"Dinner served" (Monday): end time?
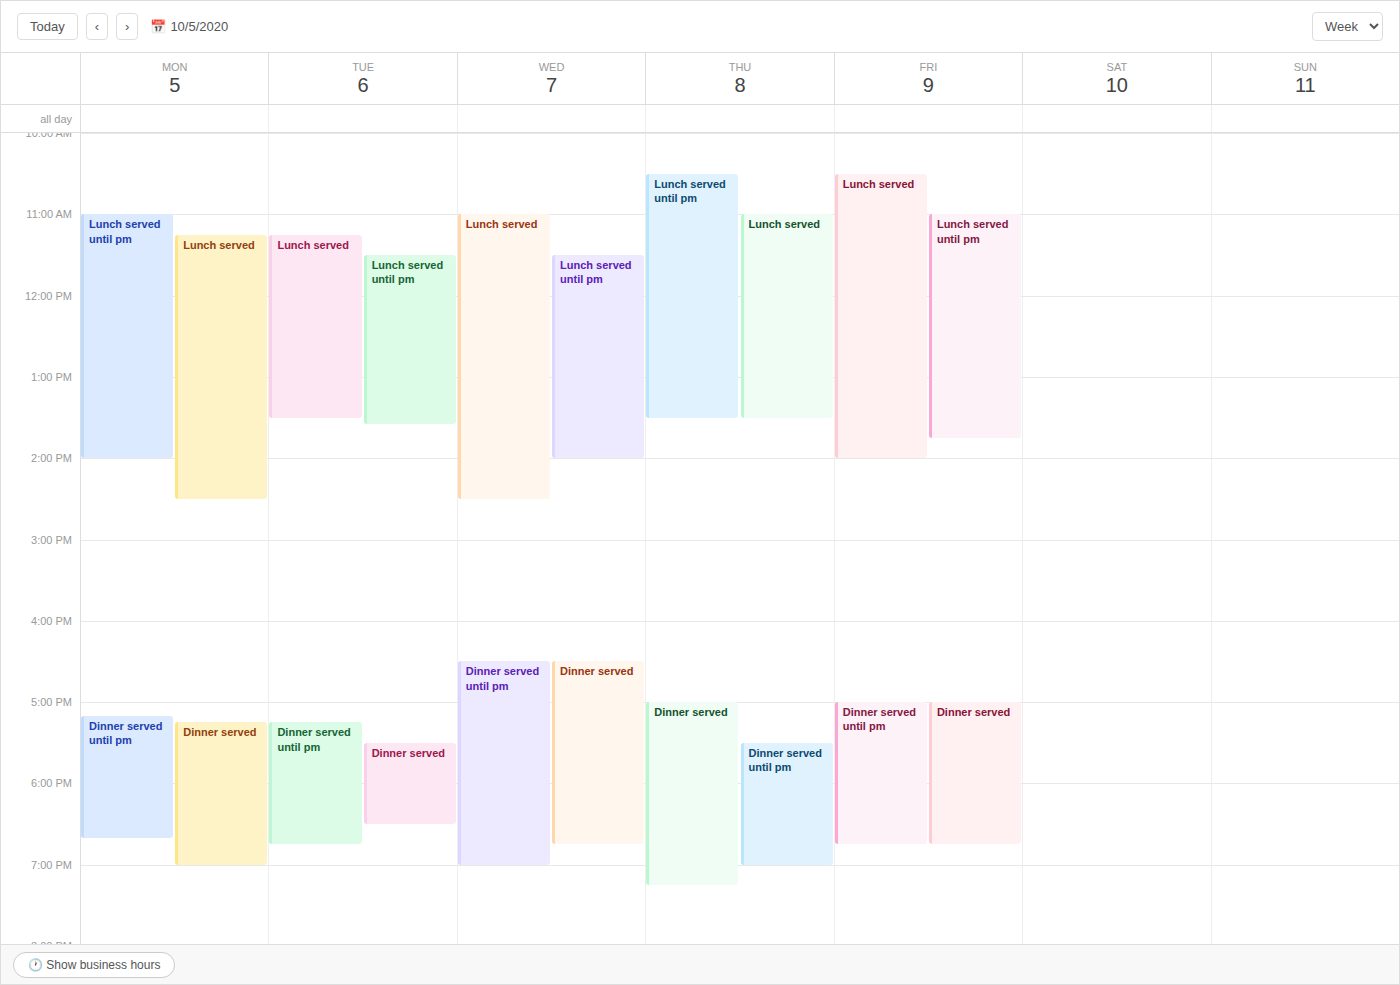
7:00 PM